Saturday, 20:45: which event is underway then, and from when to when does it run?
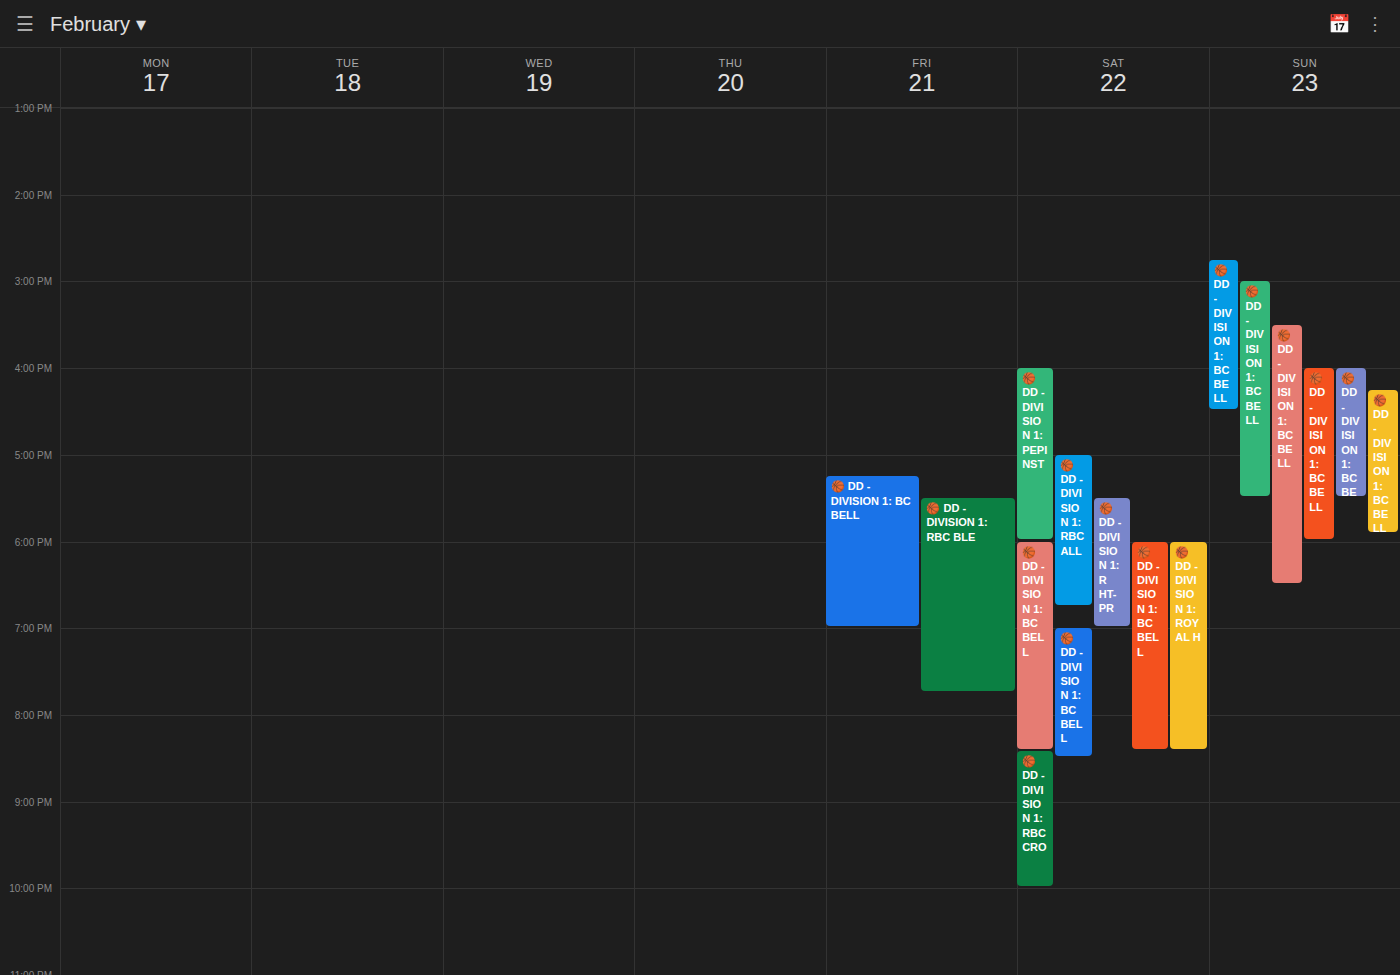
"🏀 DD - DIVISION 1: RBC CRO", 20:25 to 22:00